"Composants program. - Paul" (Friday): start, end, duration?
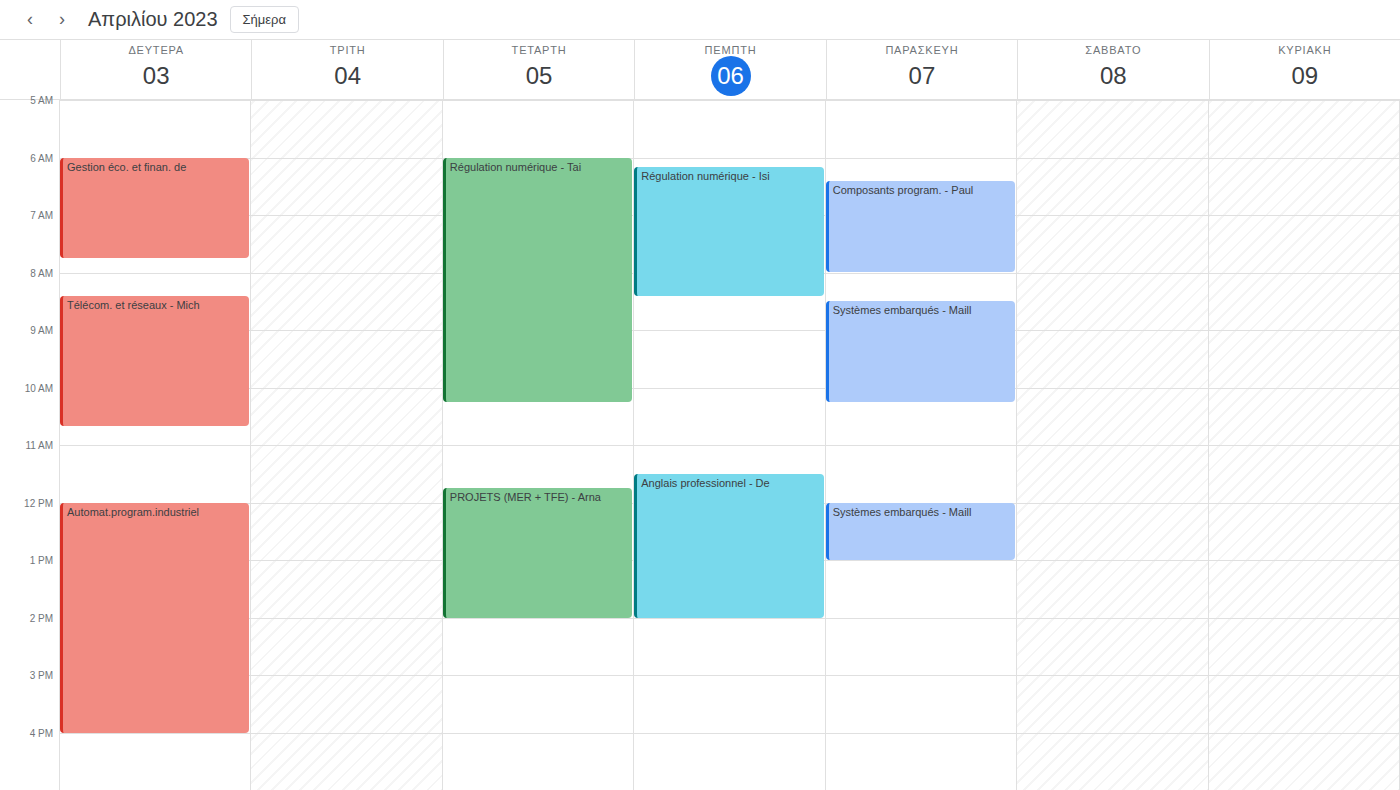
6:25 AM to 8:00 AM, 1 hour 35 minutes